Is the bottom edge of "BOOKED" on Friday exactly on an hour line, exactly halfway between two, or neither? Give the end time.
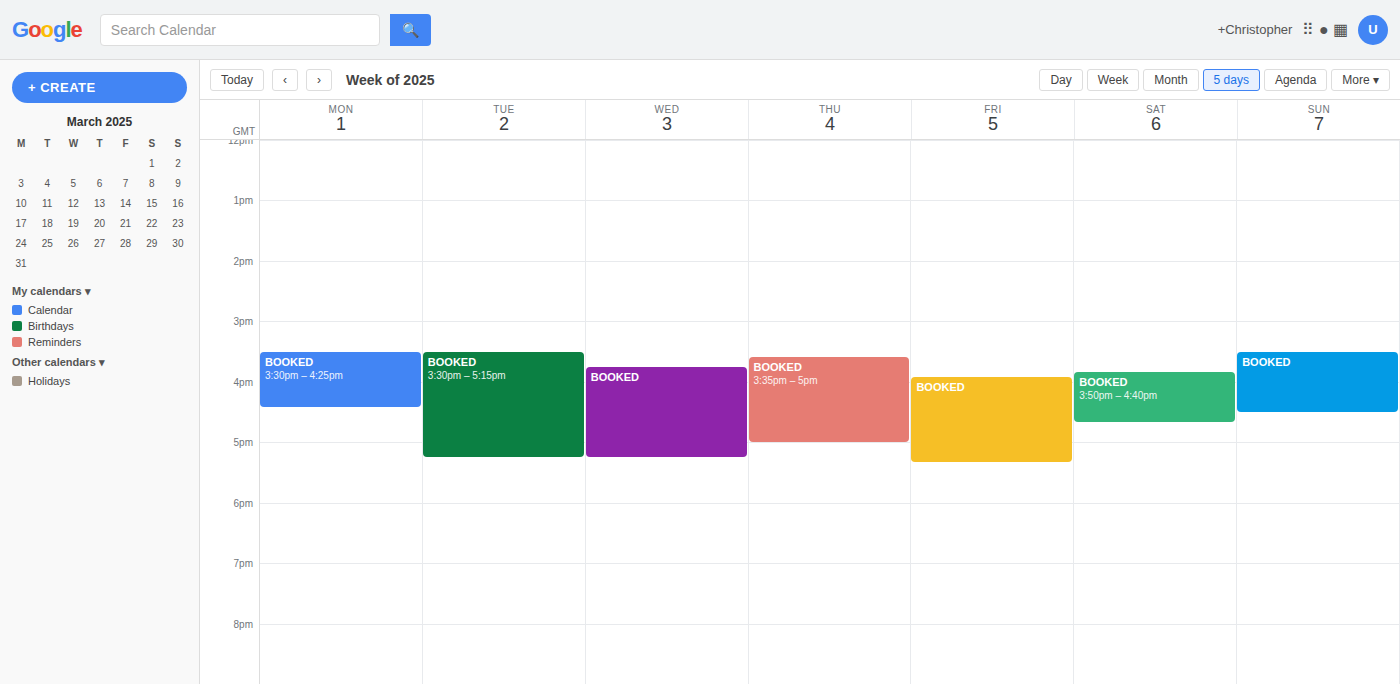
5:20 PM -- neither: 20 minutes below the 5 PM line and 40 minutes above the 6 PM line.